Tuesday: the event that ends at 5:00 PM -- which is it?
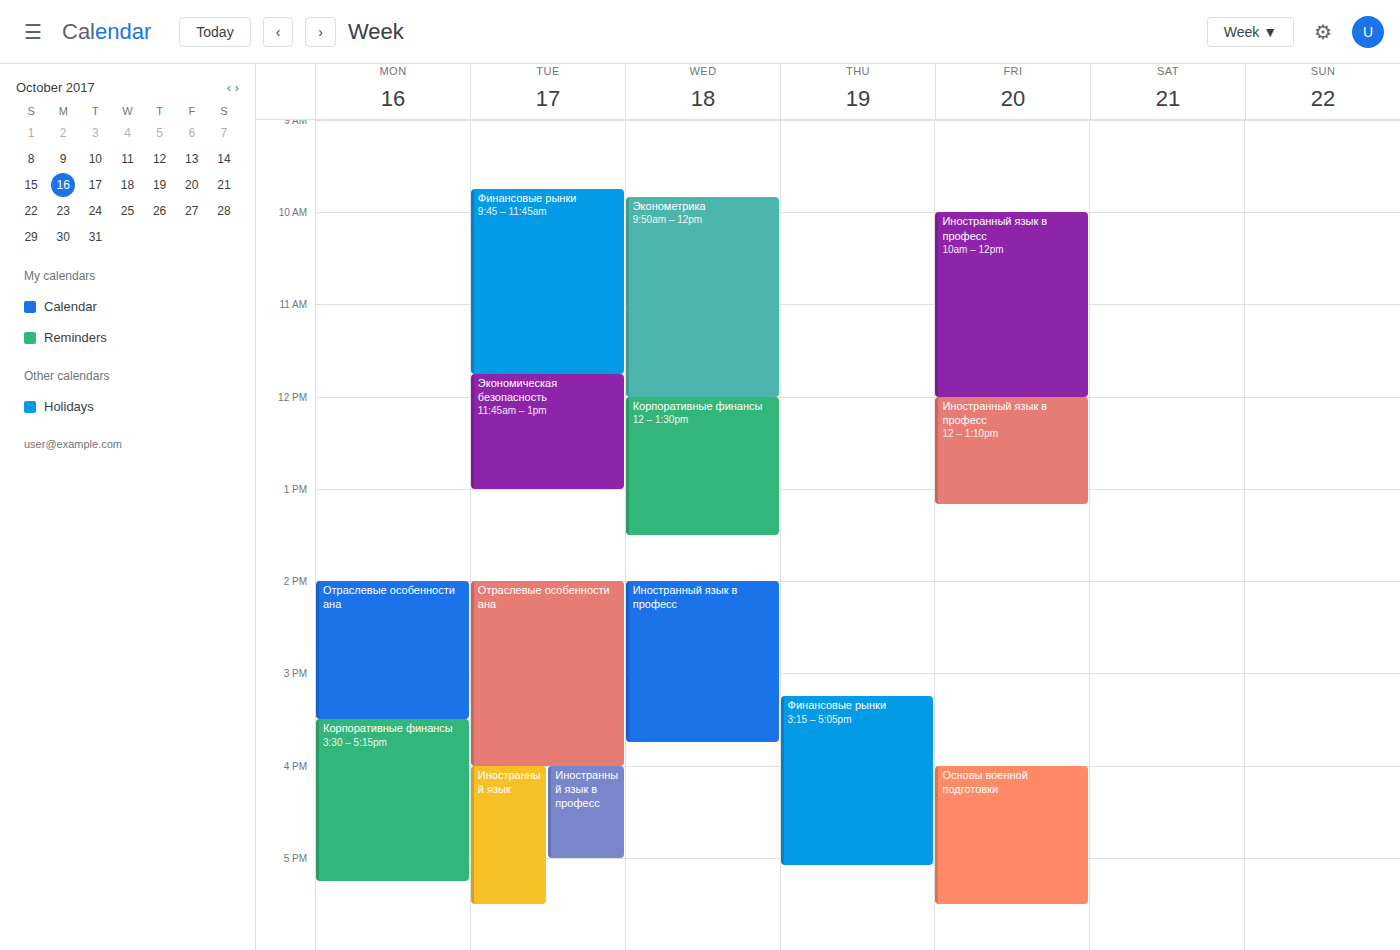
"Иностранный язык в професс"